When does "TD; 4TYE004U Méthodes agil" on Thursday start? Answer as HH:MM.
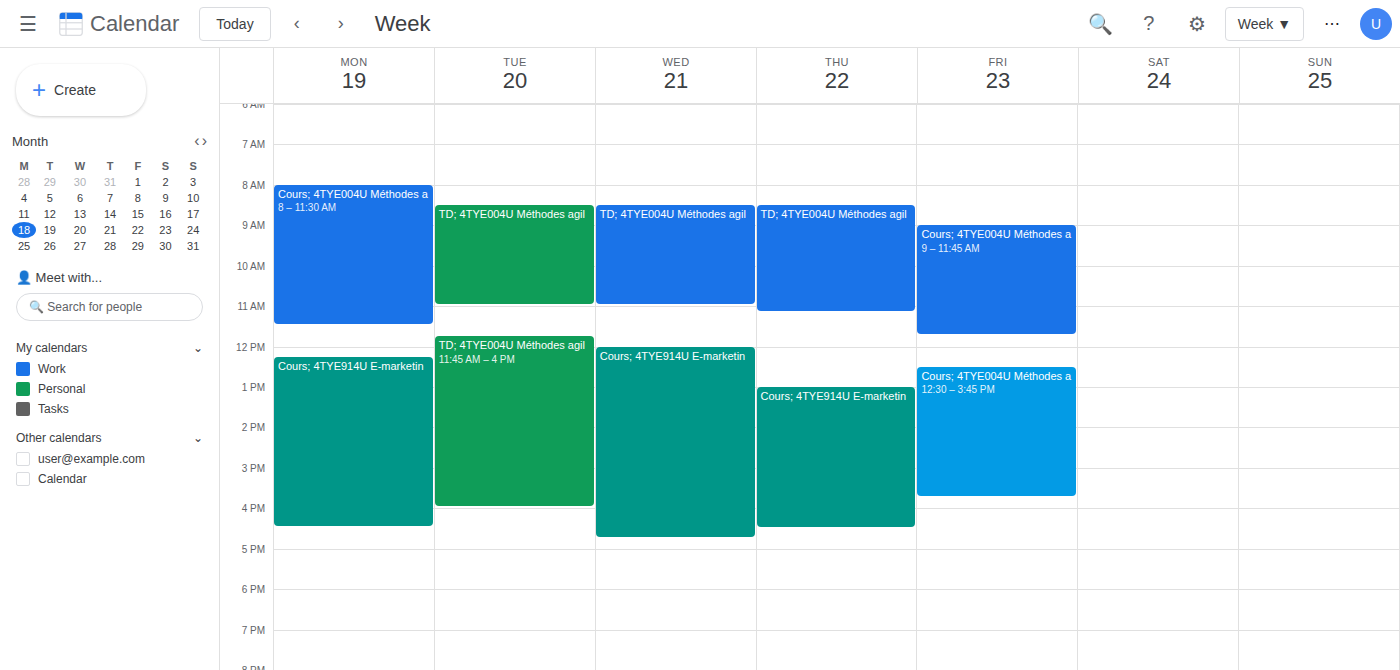
08:30